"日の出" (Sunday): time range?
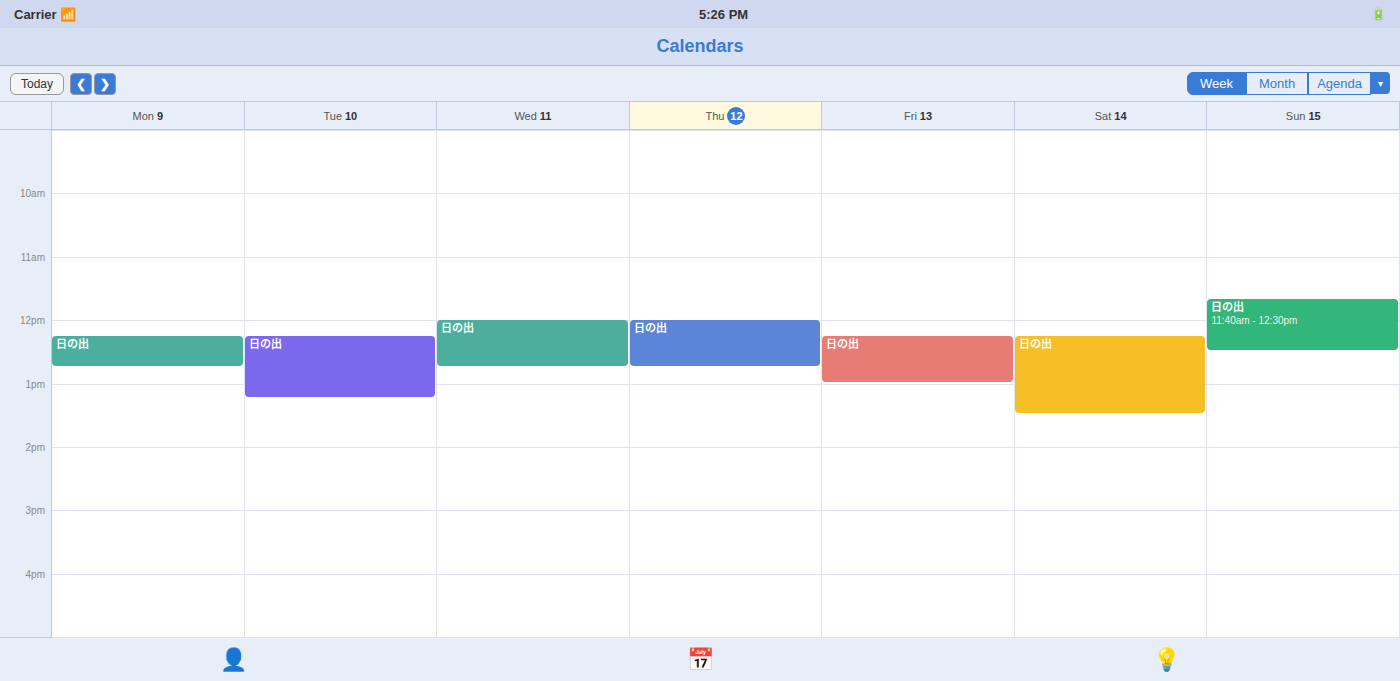
11:40 AM to 12:30 PM